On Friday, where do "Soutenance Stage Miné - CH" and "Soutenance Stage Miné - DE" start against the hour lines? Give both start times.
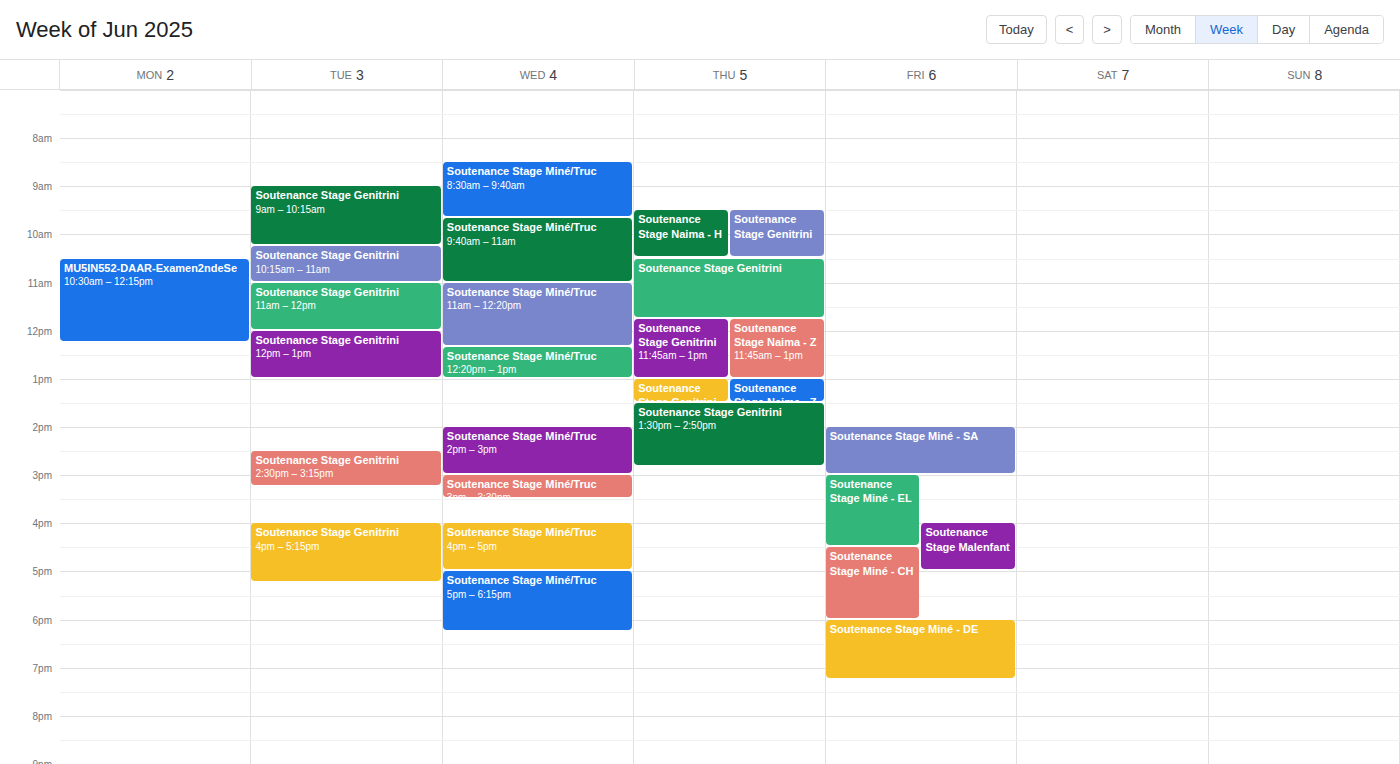
"Soutenance Stage Miné - CH": 4:30 PM, halfway between the 4 PM and 5 PM lines. "Soutenance Stage Miné - DE": 6:00 PM, exactly on the 6 PM line.